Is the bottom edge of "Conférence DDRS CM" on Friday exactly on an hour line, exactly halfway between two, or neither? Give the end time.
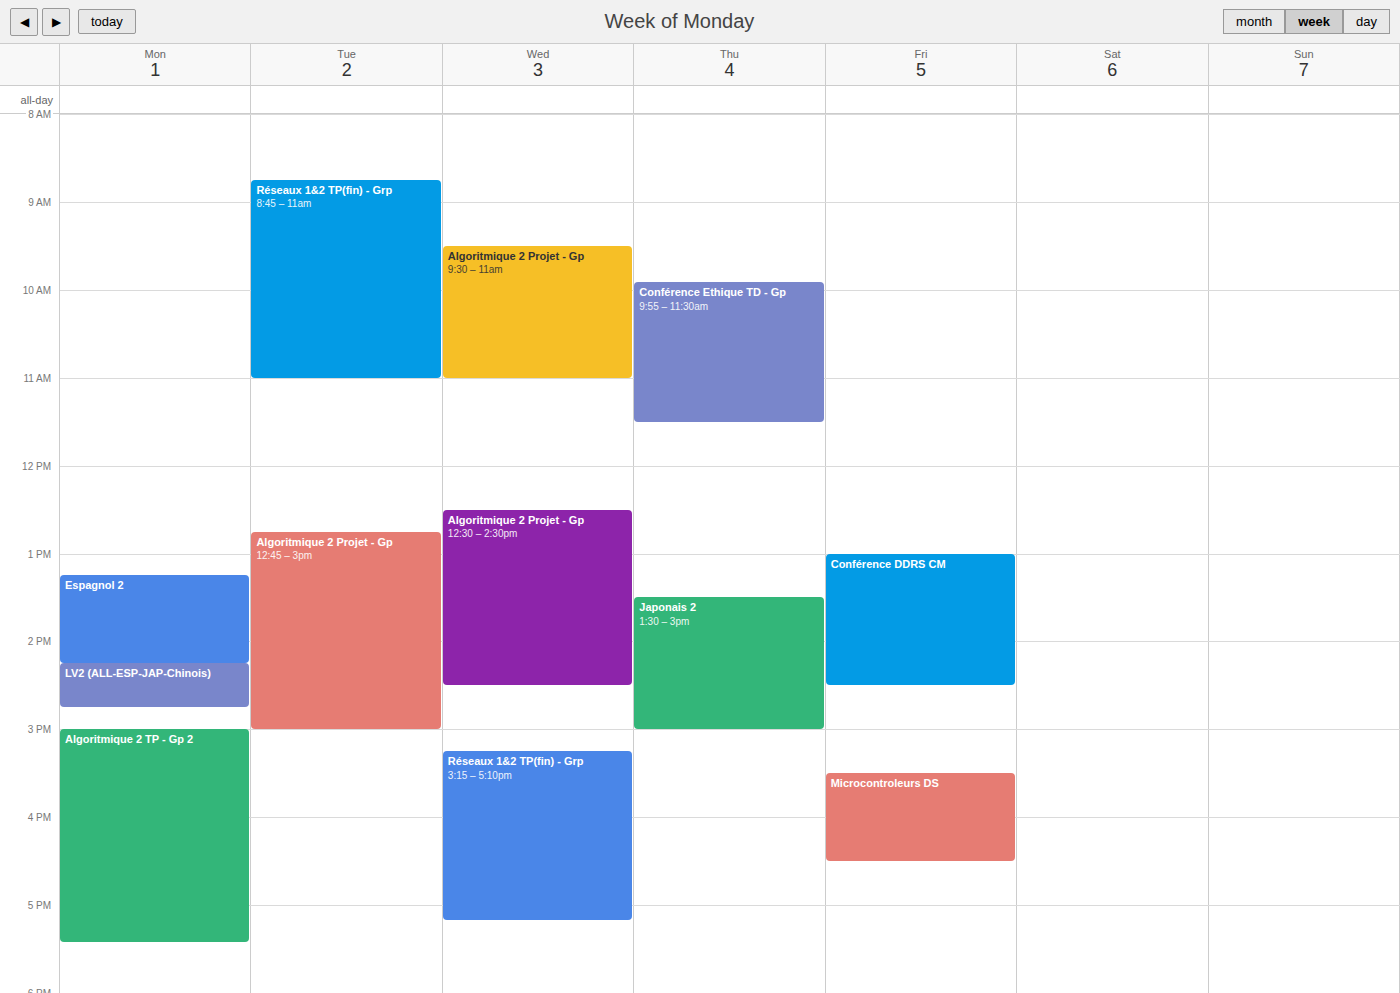
2:30 PM -- halfway between the 2 PM and 3 PM lines.